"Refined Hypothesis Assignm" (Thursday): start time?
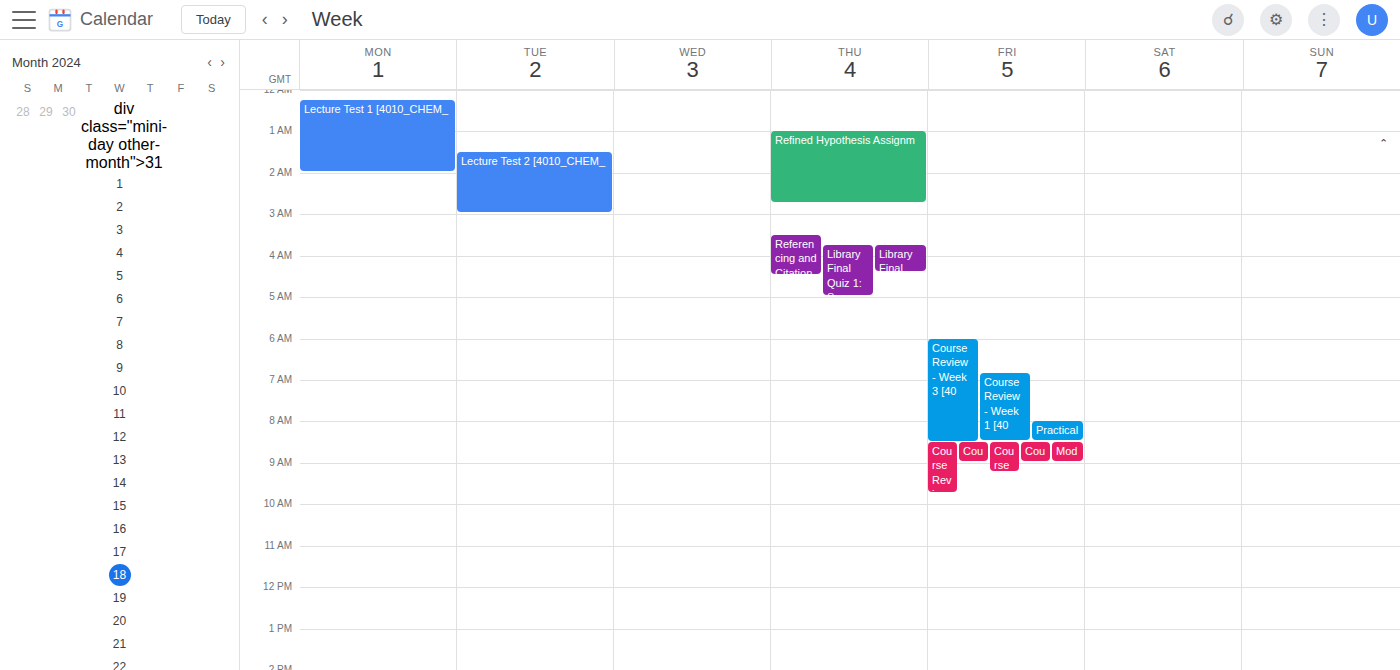
1:00 AM